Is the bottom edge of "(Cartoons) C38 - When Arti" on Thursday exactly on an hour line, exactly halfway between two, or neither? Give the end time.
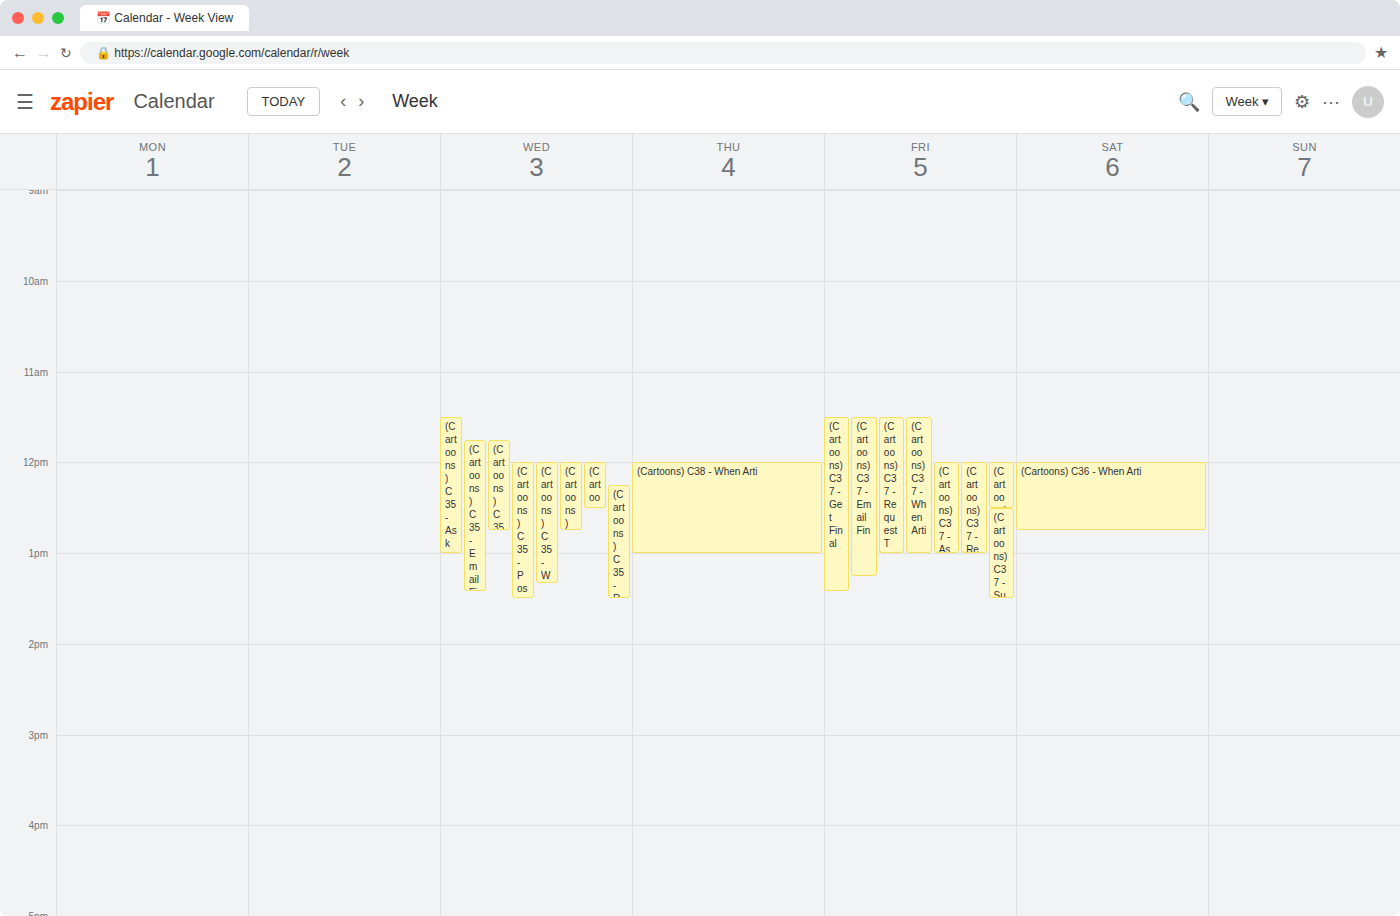
1:00 PM -- exactly on the 1 PM line.